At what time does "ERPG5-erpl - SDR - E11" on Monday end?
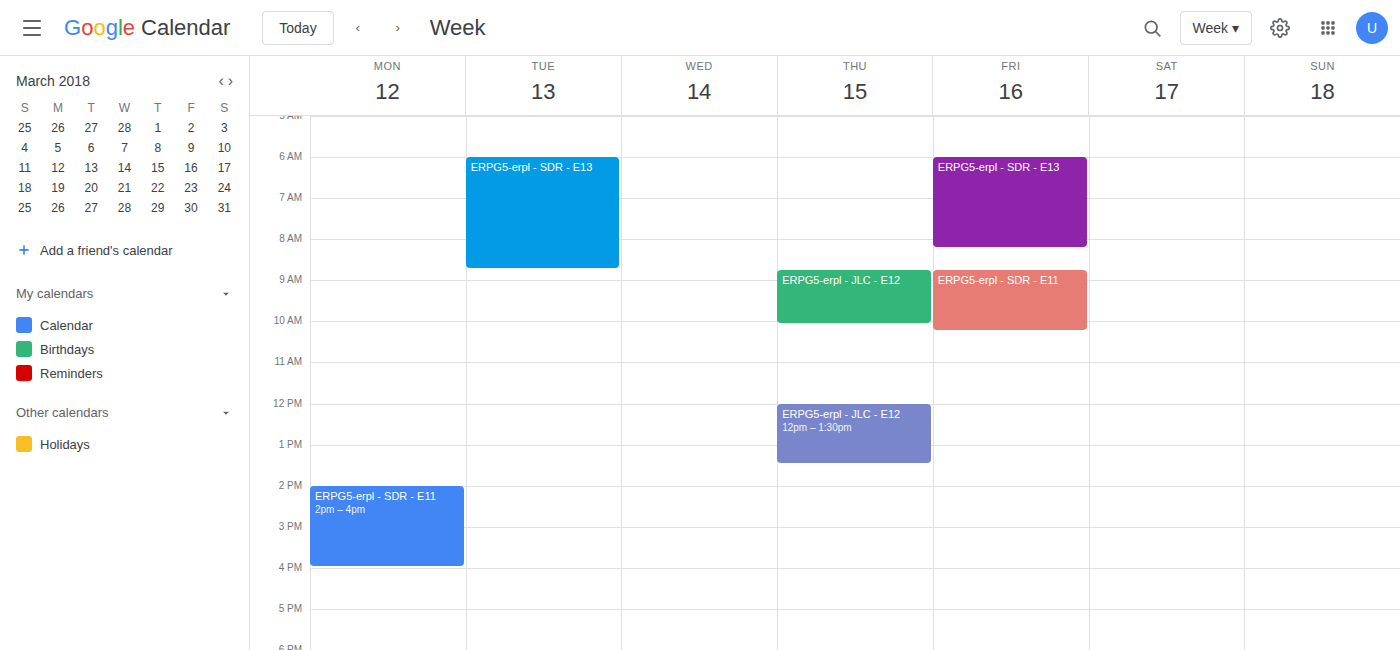
4:00 PM